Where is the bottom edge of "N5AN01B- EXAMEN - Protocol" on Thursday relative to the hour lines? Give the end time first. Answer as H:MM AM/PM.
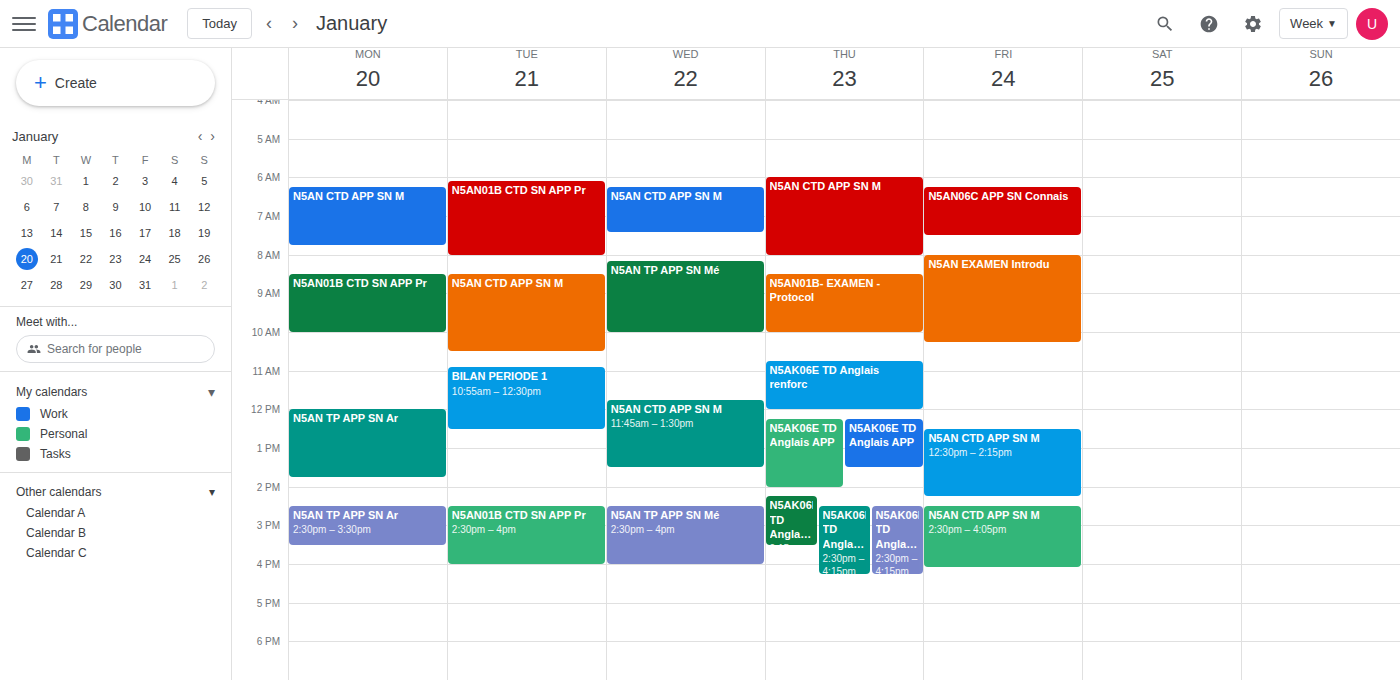
10:00 AM -- exactly on the 10 AM line.